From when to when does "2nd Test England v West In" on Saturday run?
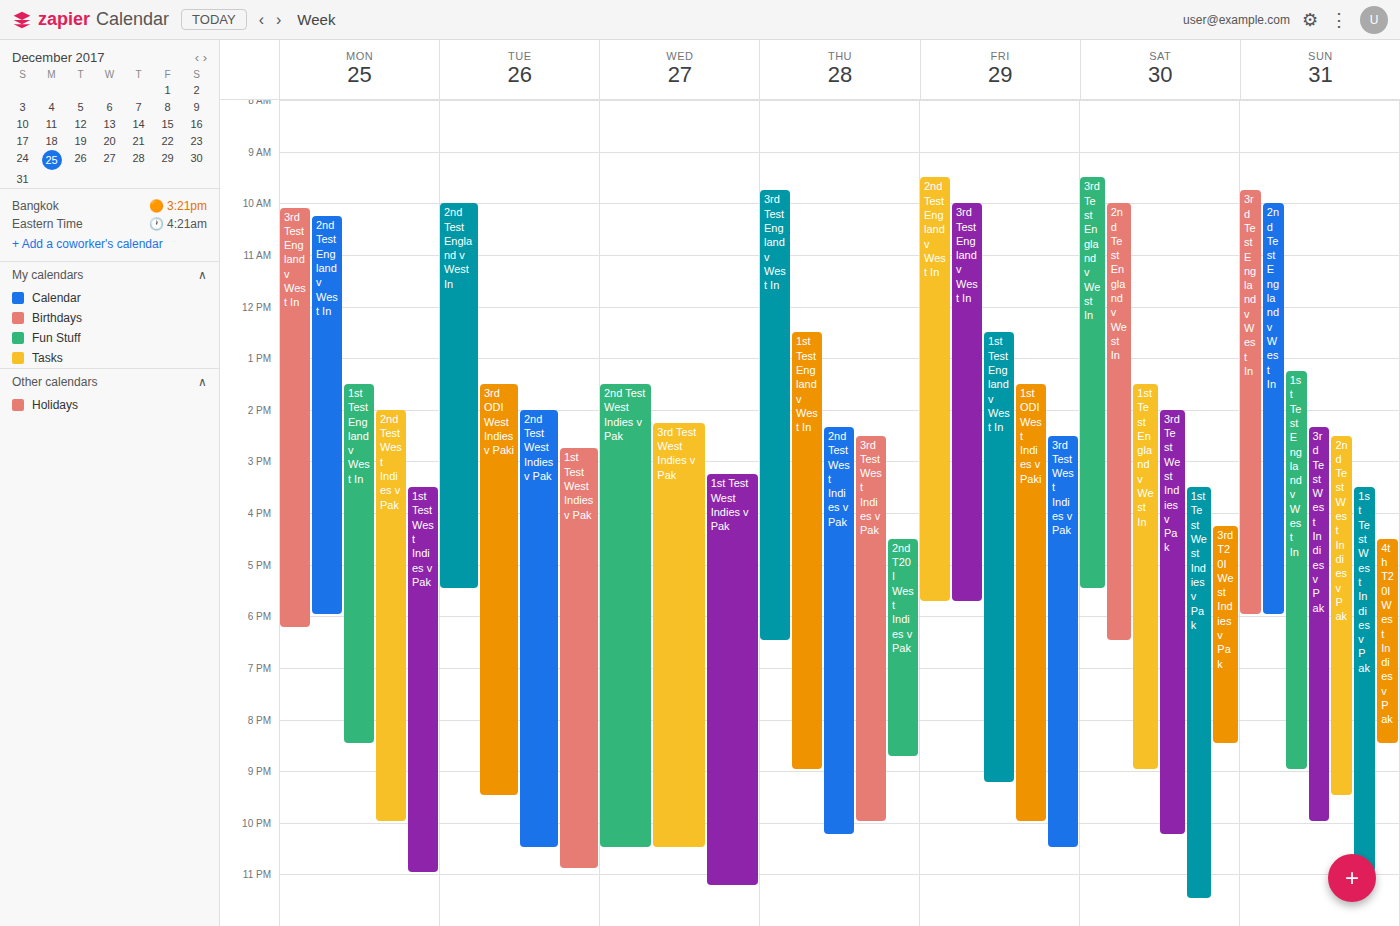
10:00 AM to 6:30 PM